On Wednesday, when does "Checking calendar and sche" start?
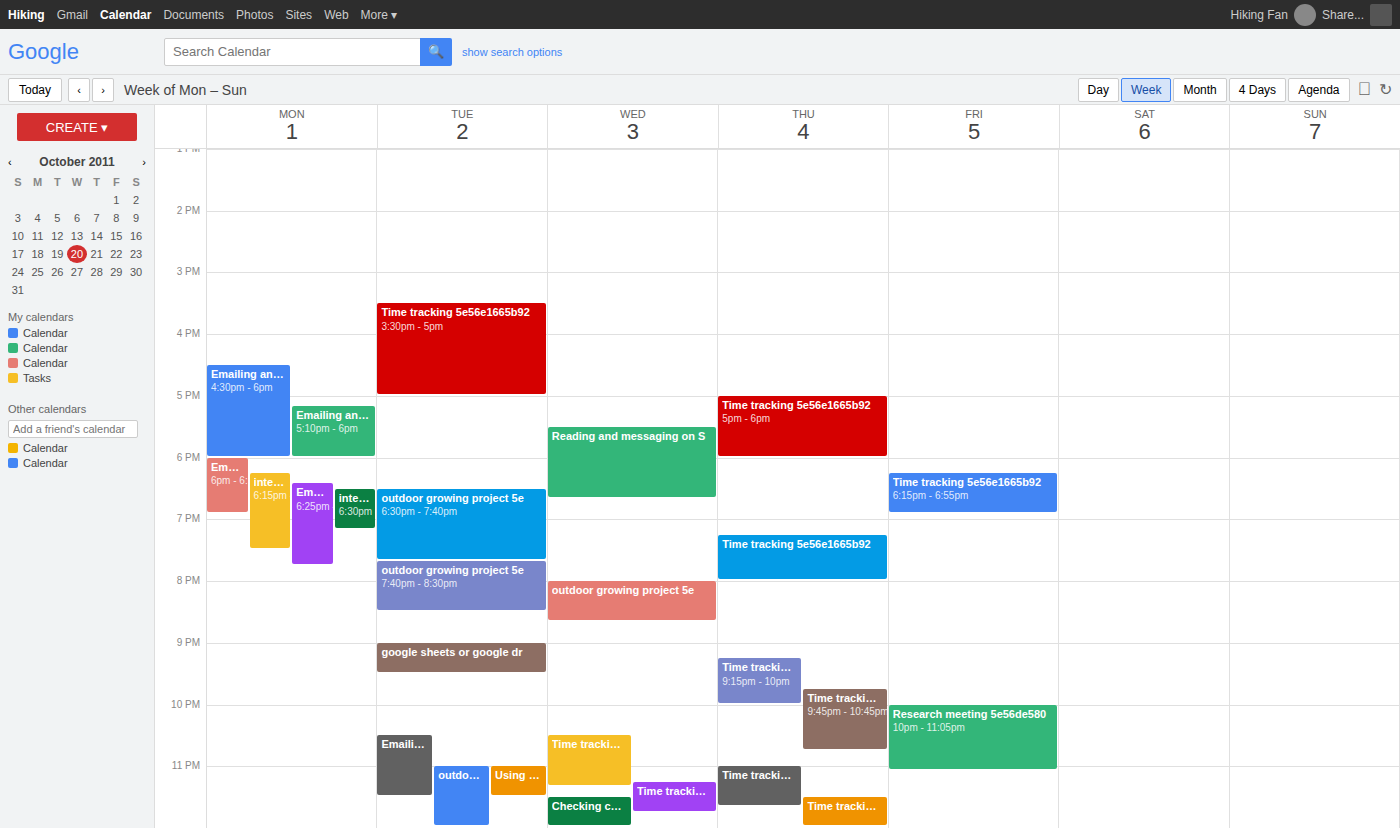
11:30 PM